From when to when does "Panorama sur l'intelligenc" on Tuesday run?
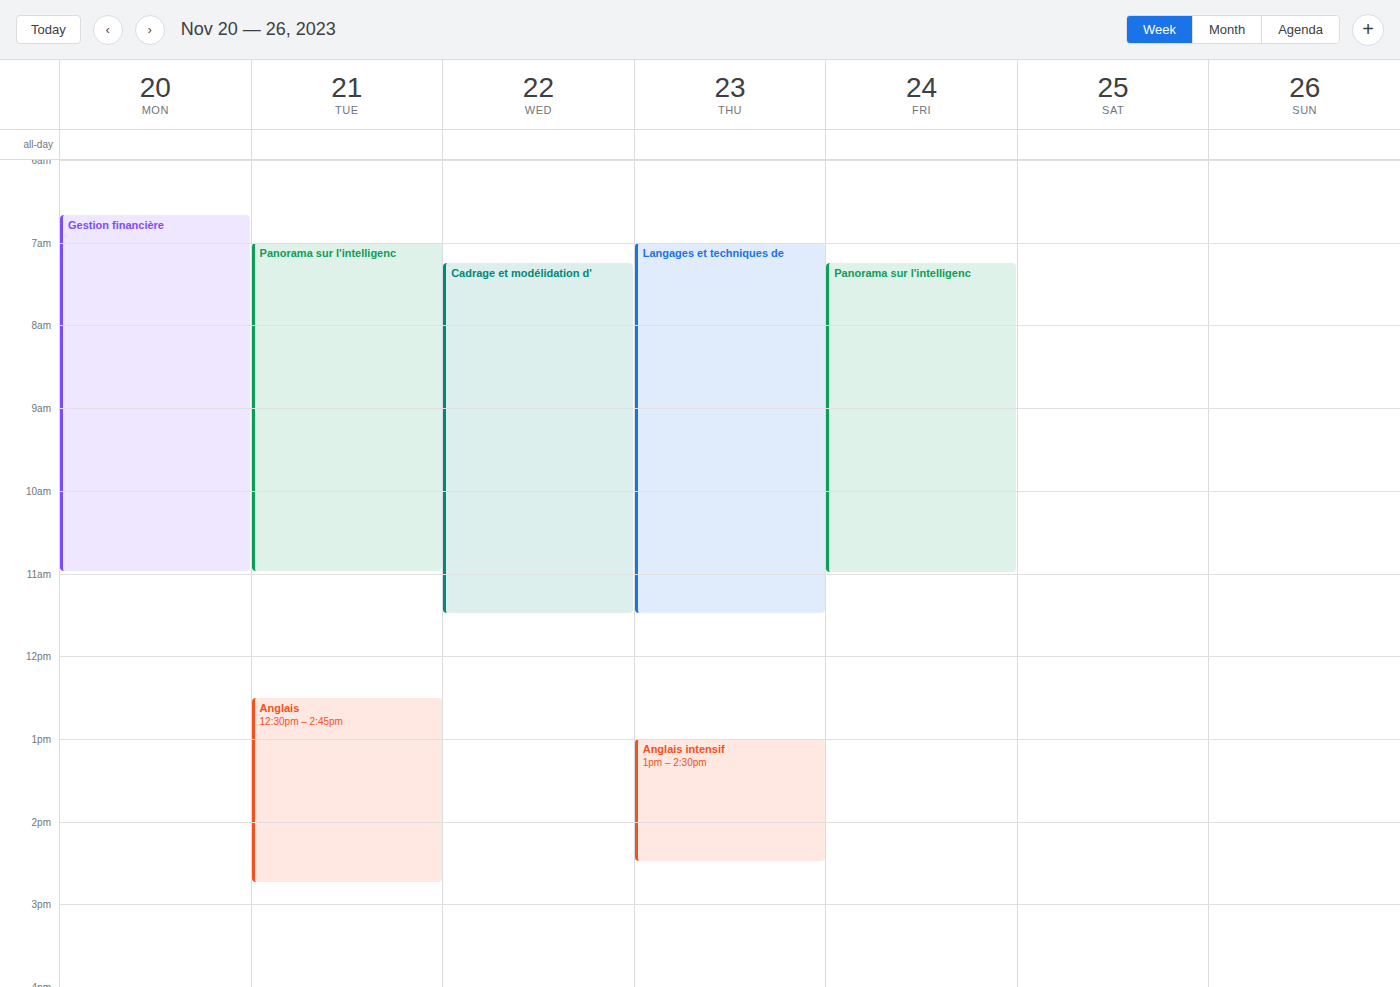
7:00 AM to 11:00 AM